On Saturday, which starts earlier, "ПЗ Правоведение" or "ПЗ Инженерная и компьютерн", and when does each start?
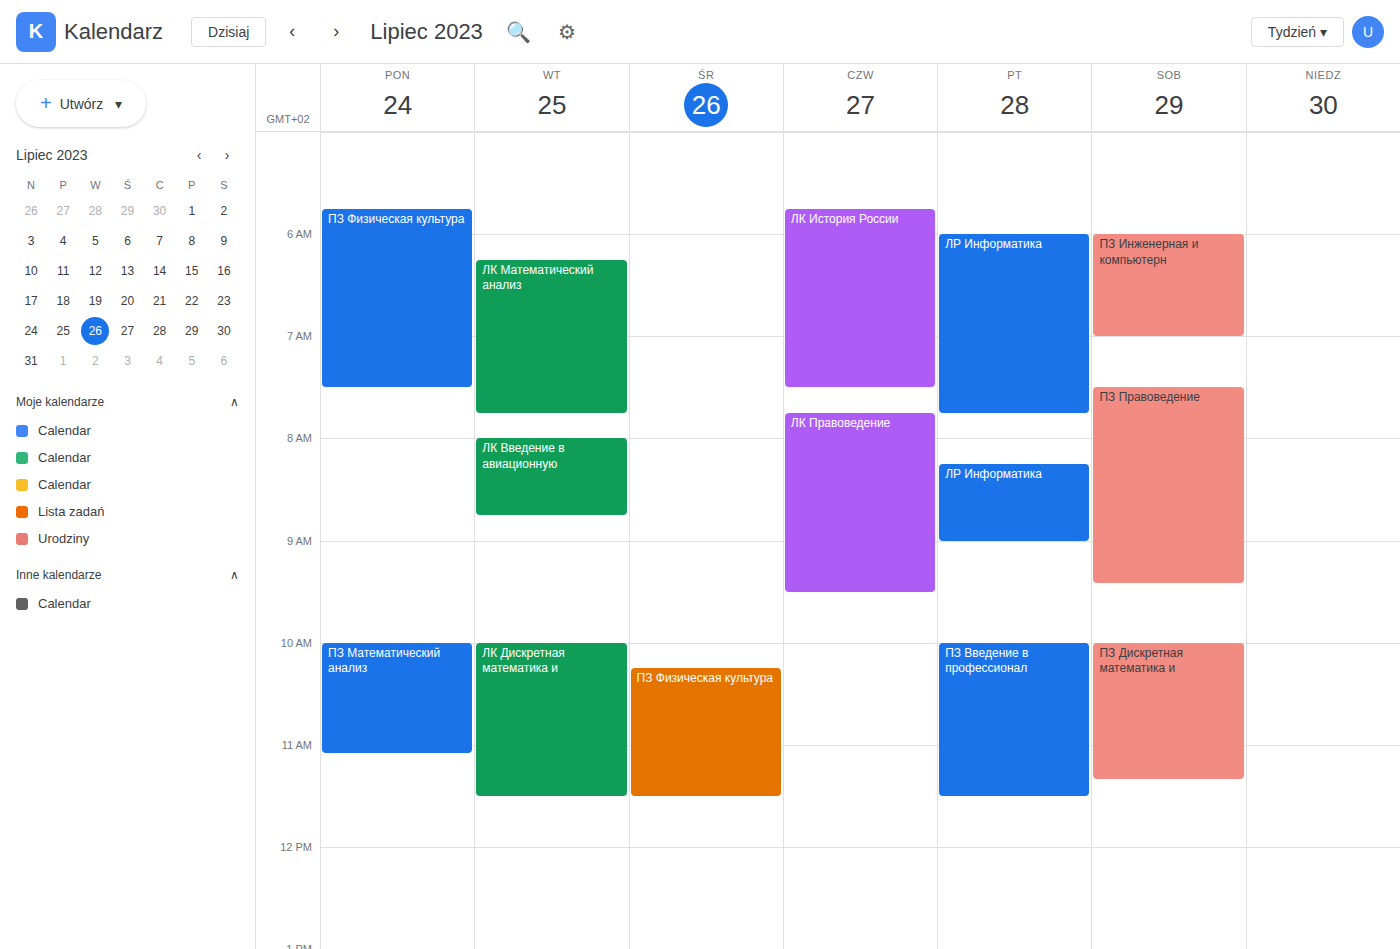
"ПЗ Инженерная и компьютерн" 6:00 AM; "ПЗ Правоведение" 7:30 AM.